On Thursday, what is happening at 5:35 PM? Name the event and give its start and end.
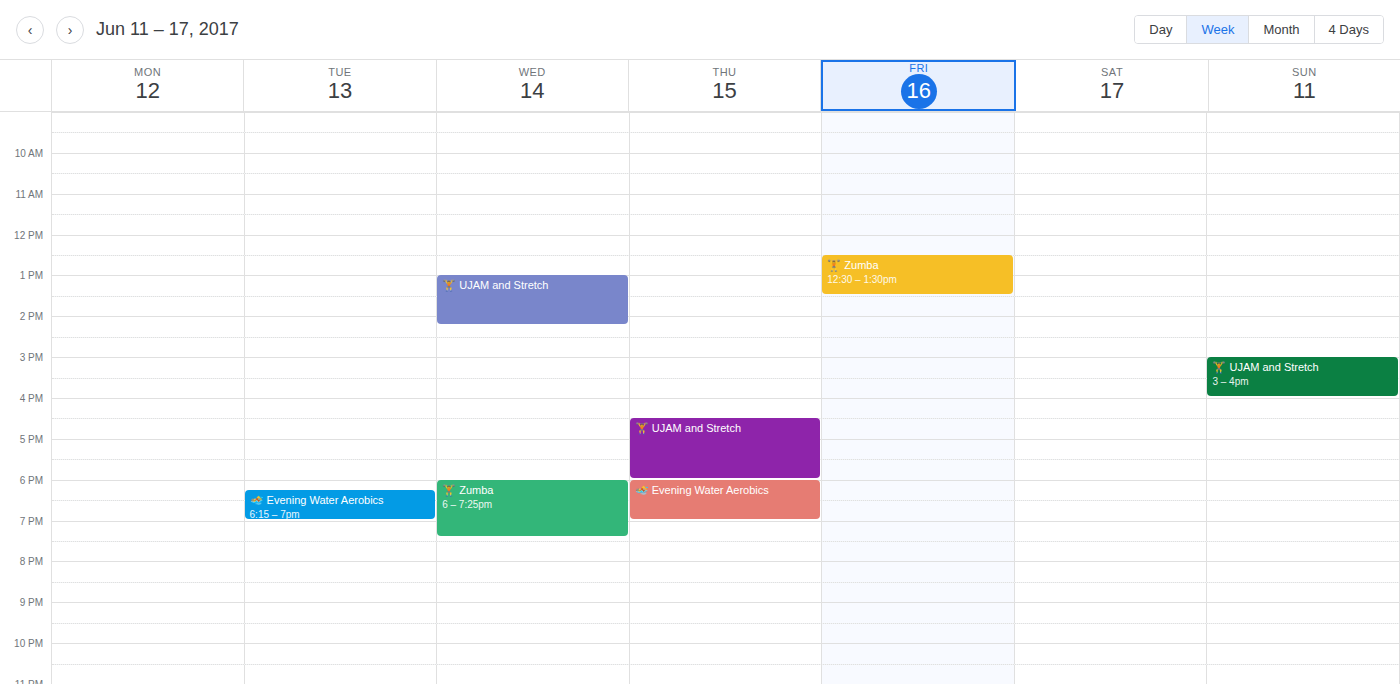
"🏋️ UJAM and Stretch", 4:30 PM to 6:00 PM